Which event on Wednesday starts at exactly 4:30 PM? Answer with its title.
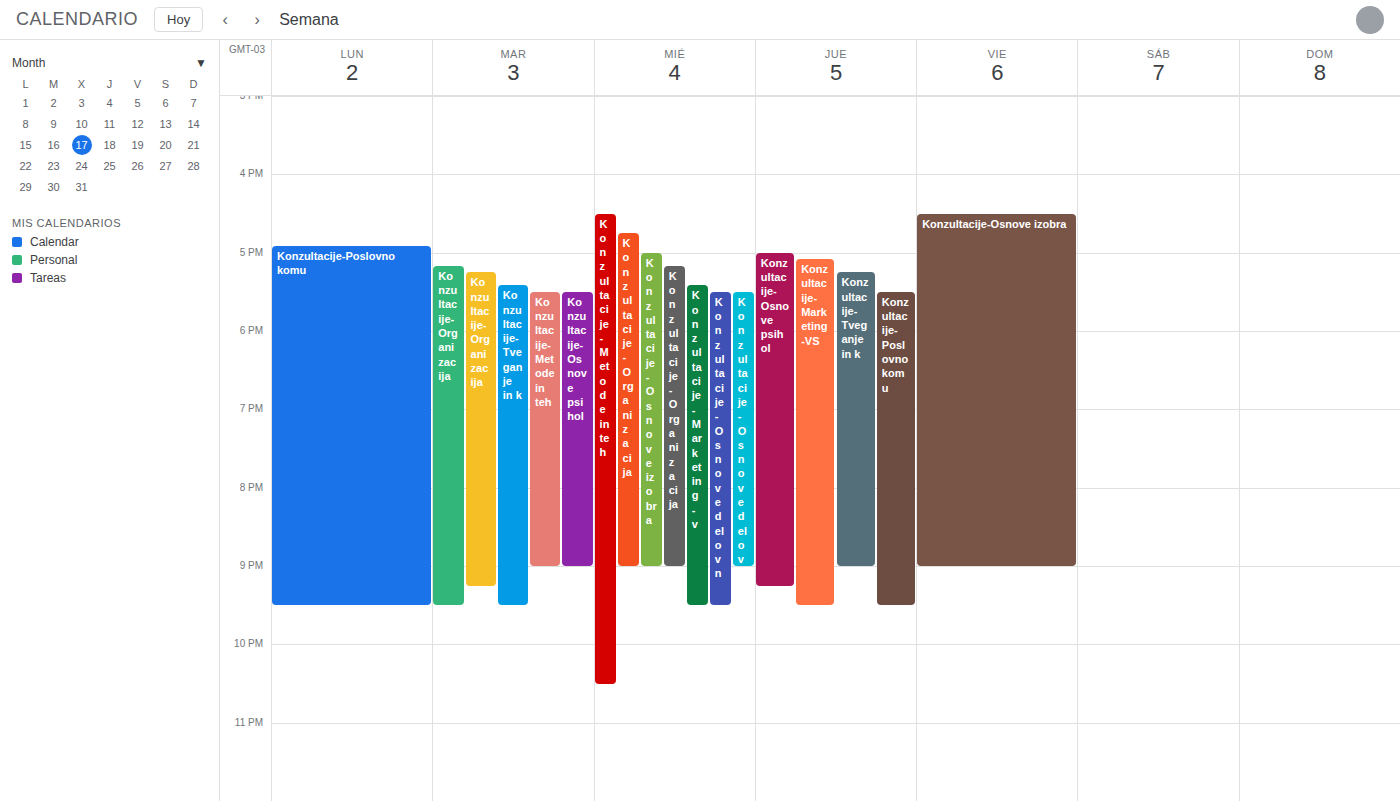
"Konzultacije-Metode in teh"